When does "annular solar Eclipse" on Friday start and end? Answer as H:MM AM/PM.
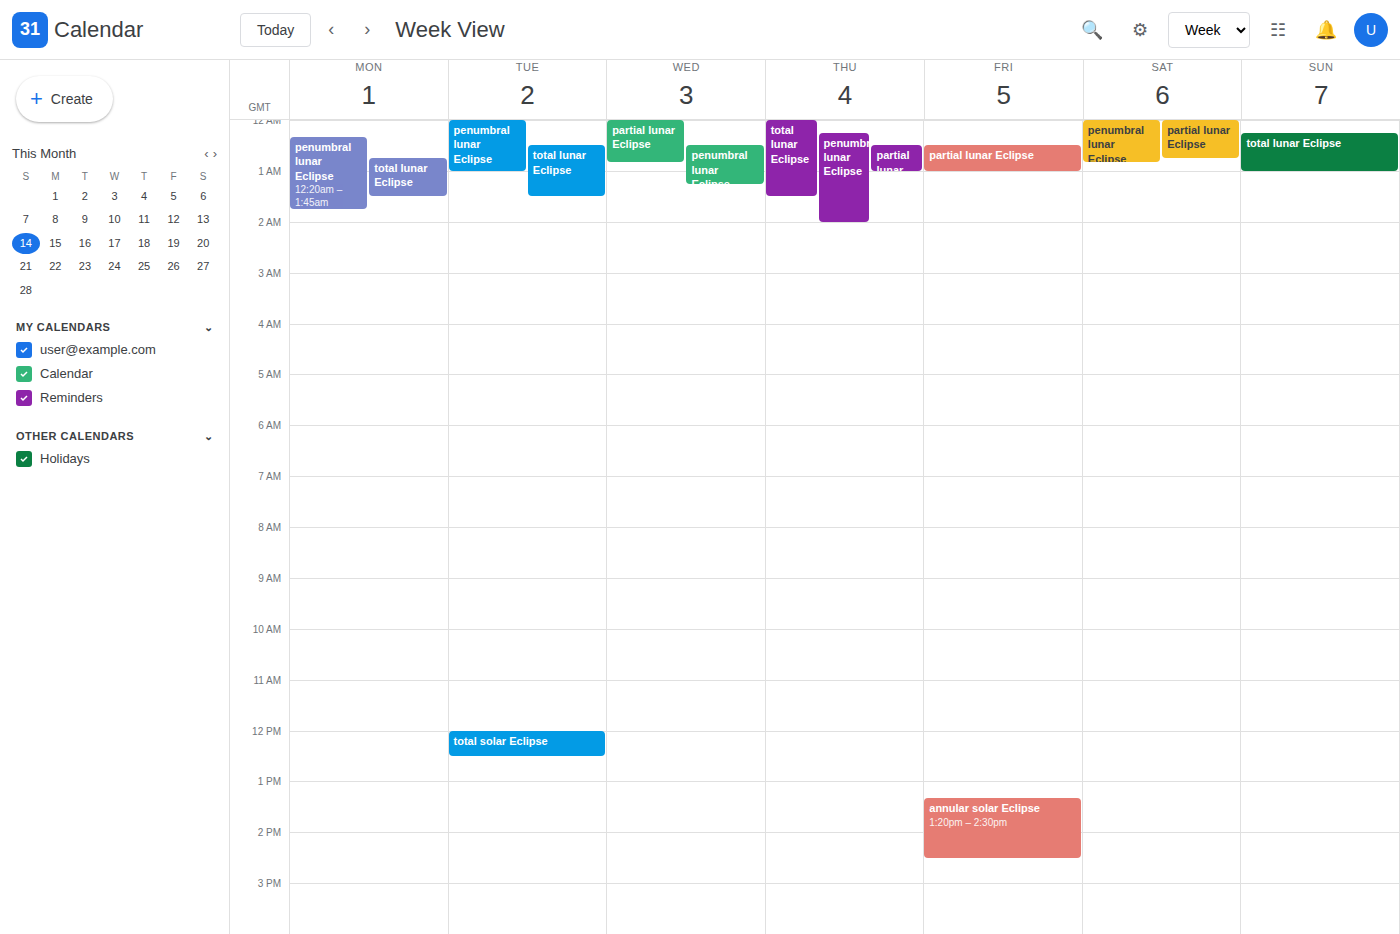
1:20 PM to 2:30 PM